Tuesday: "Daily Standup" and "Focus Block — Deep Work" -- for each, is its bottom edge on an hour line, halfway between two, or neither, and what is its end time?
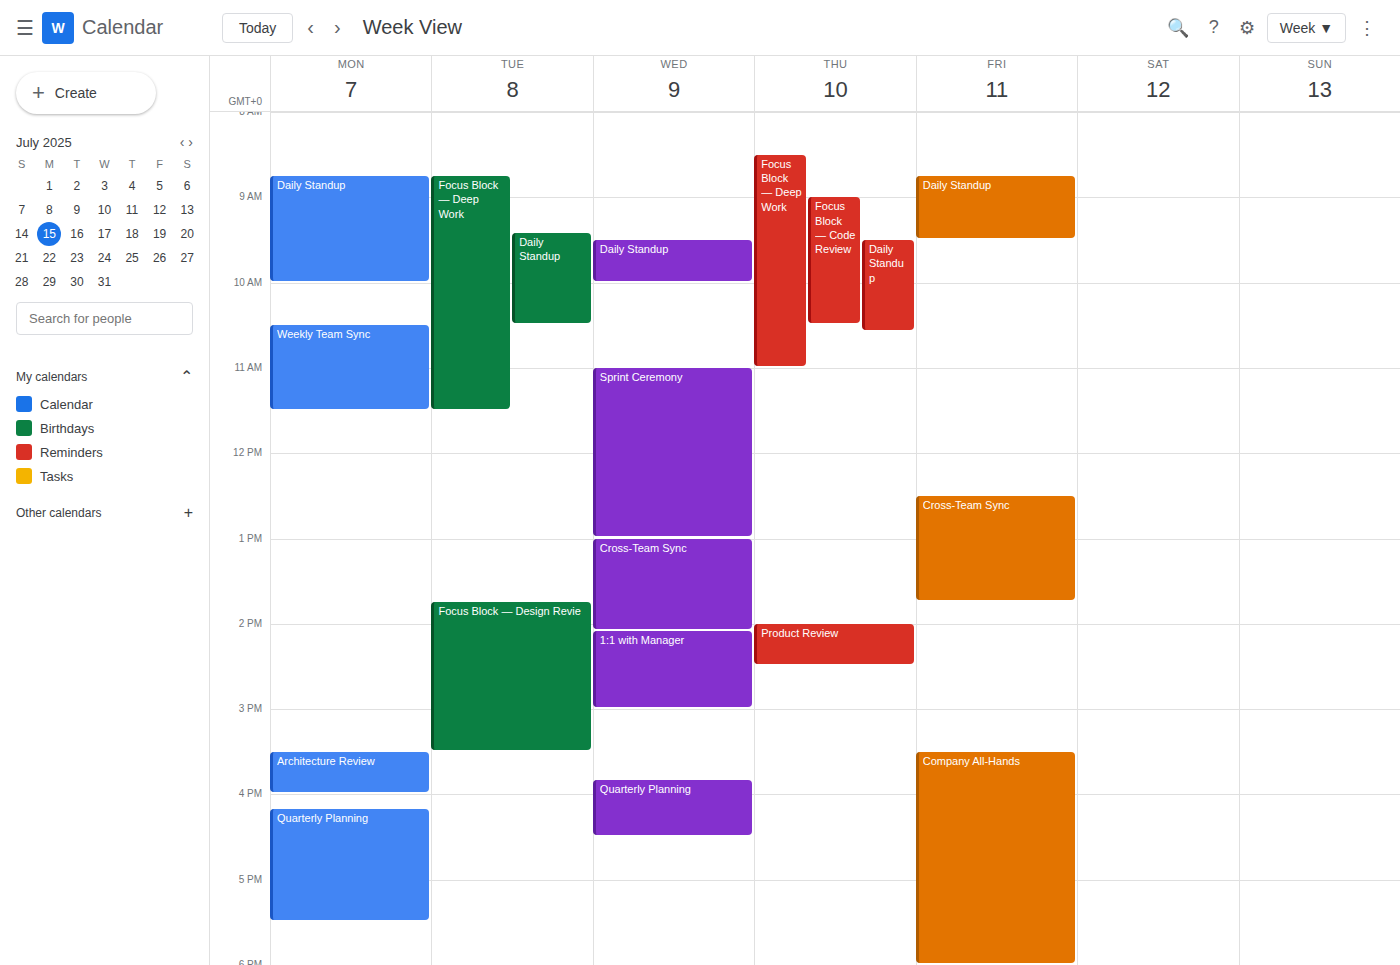
"Daily Standup": 10:30, halfway between the 10:00 and 11:00 lines. "Focus Block — Deep Work": 11:30, halfway between the 11:00 and 12:00 lines.